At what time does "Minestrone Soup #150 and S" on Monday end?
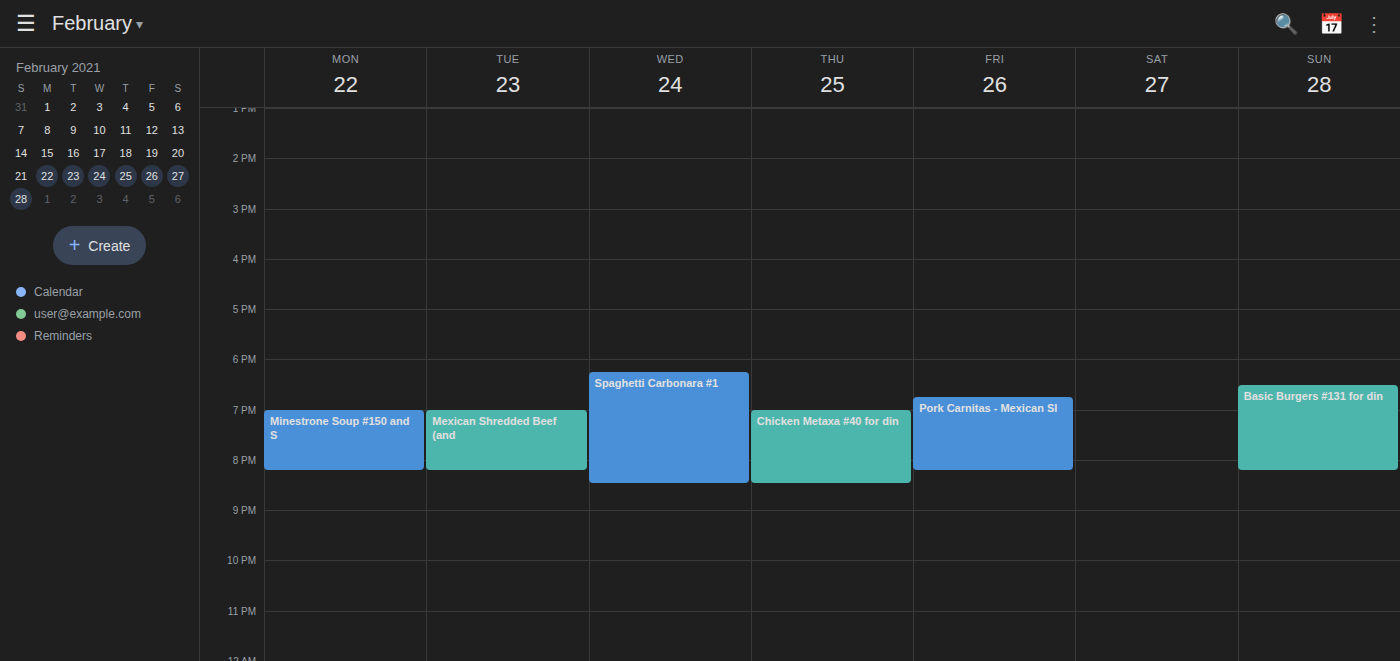
8:15 PM